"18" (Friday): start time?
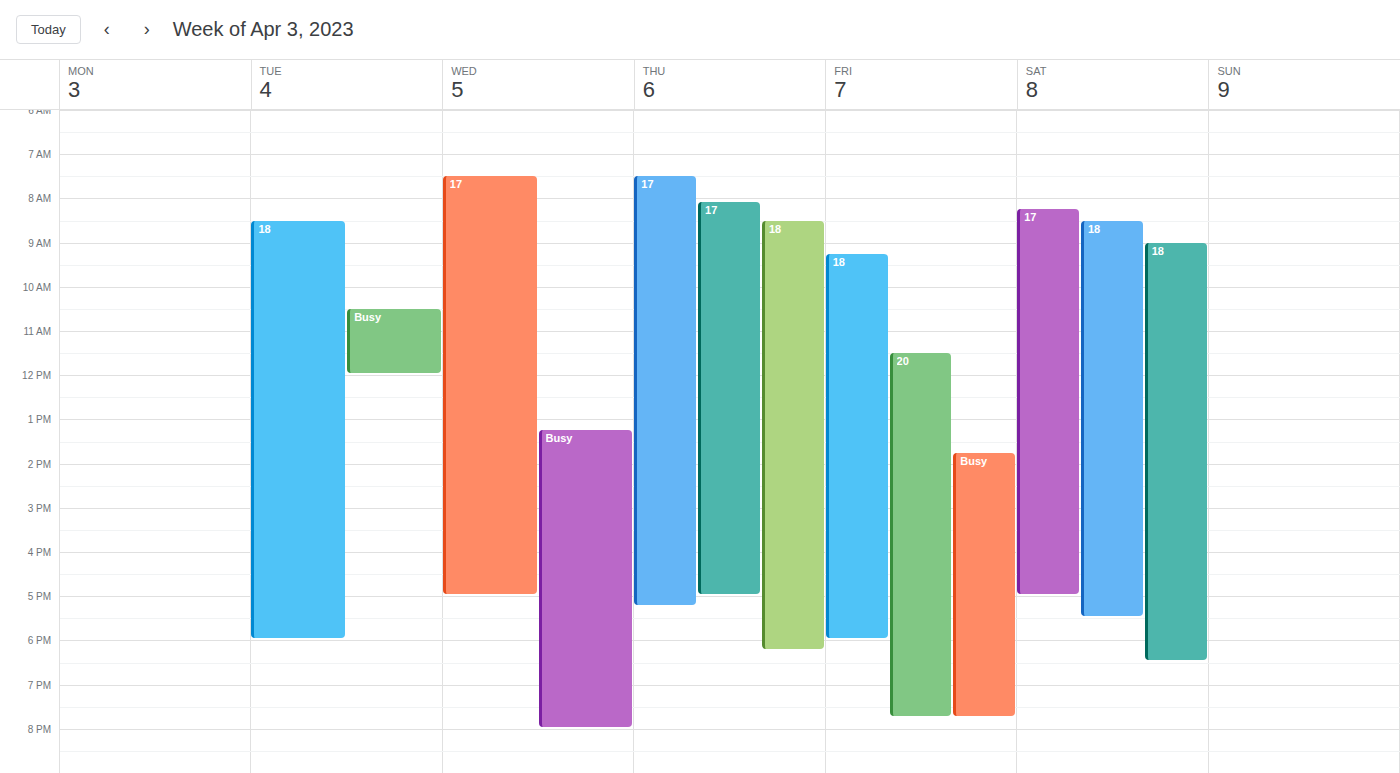
9:15 AM